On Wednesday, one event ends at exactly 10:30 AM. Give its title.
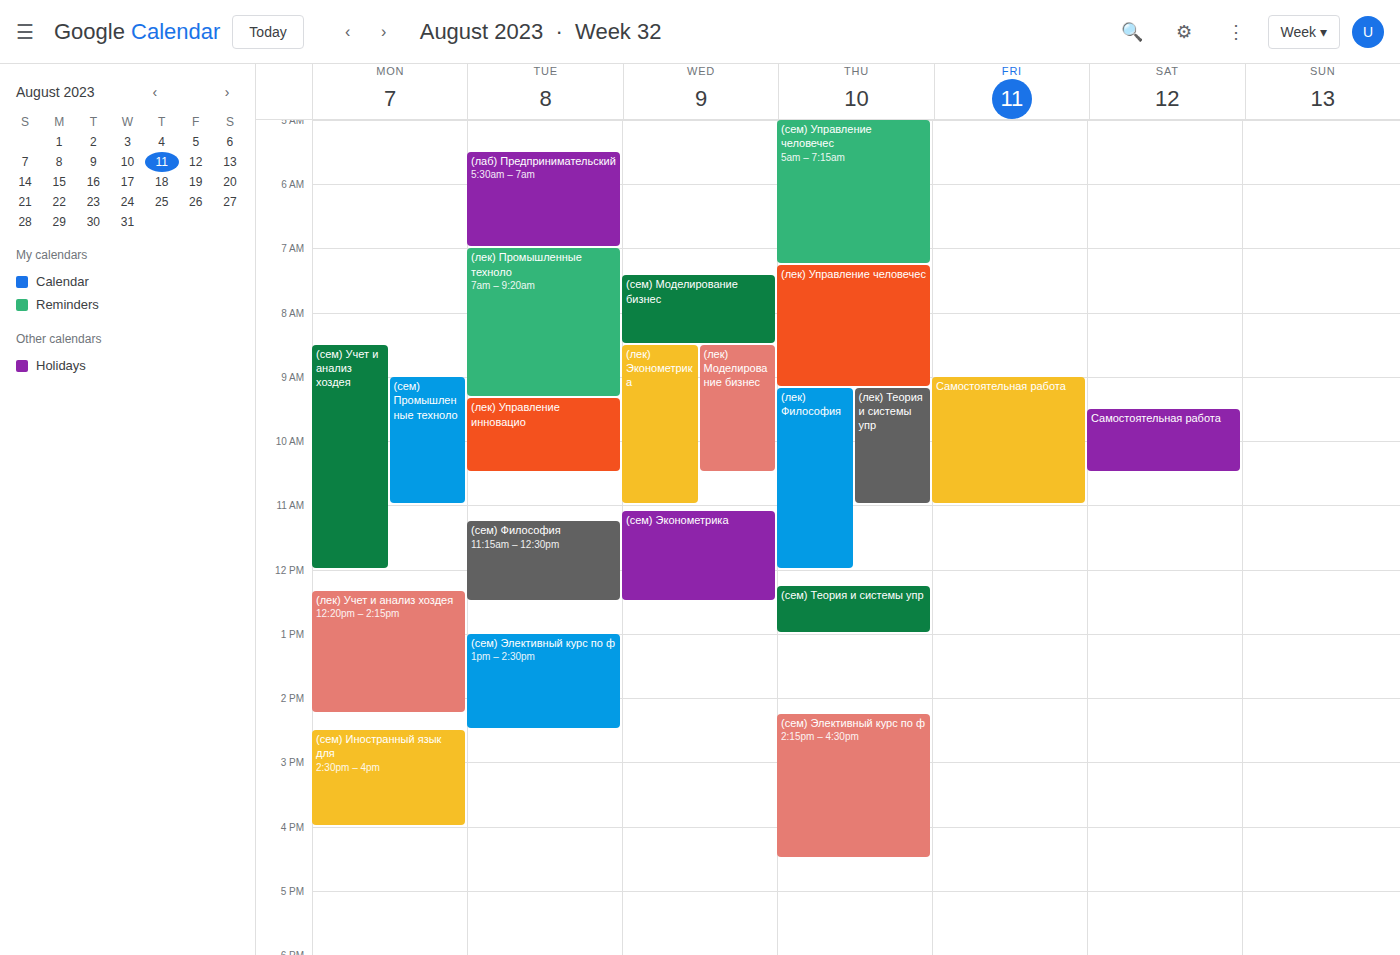
"(лек) Моделирование бизнес"